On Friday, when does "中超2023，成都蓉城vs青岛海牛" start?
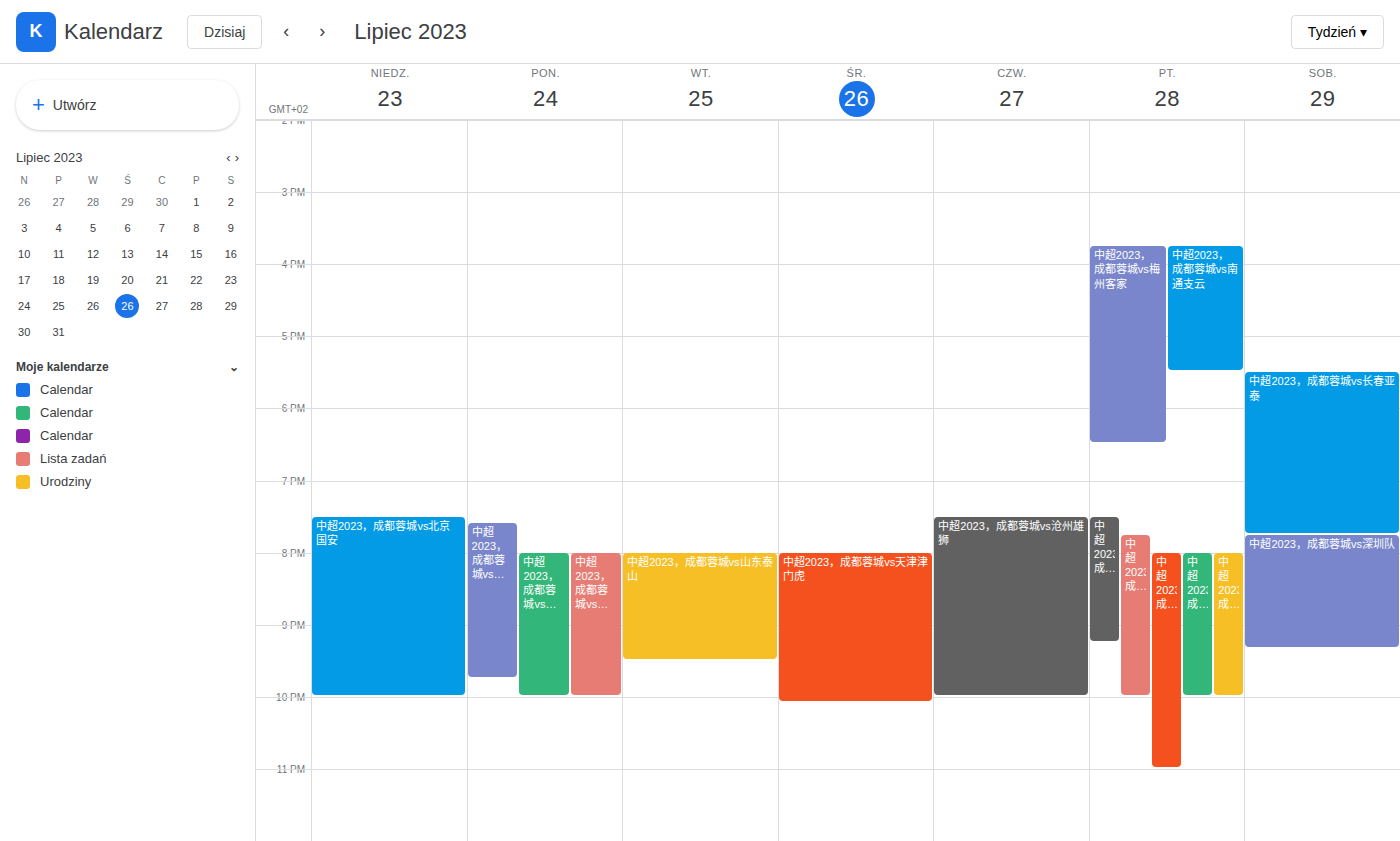
7:30 PM